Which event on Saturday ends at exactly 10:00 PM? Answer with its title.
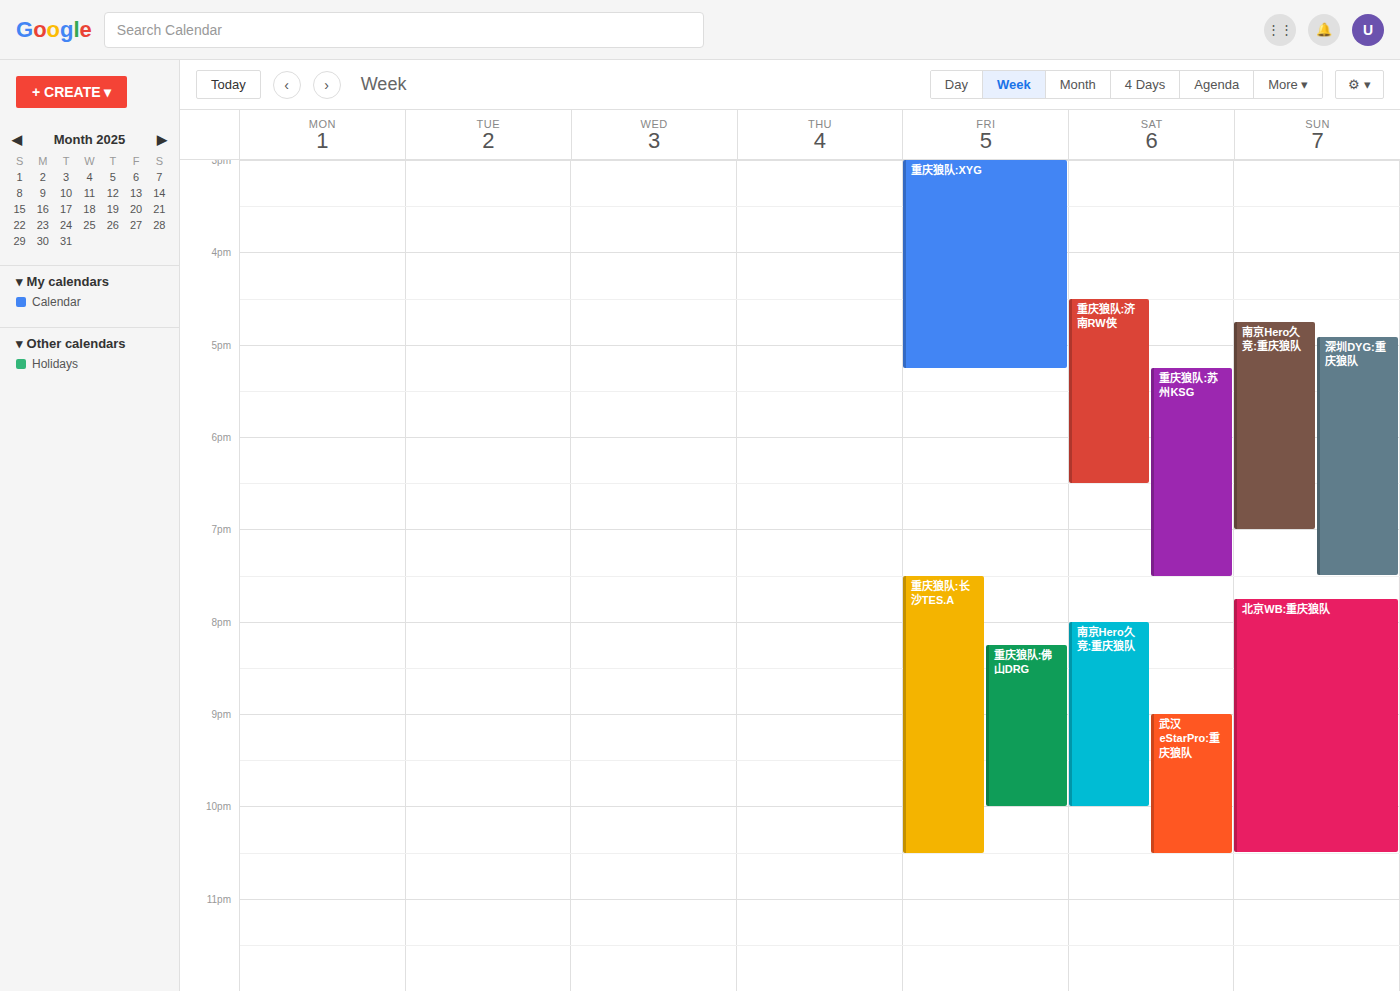
"南京Hero久竞:重庆狼队"